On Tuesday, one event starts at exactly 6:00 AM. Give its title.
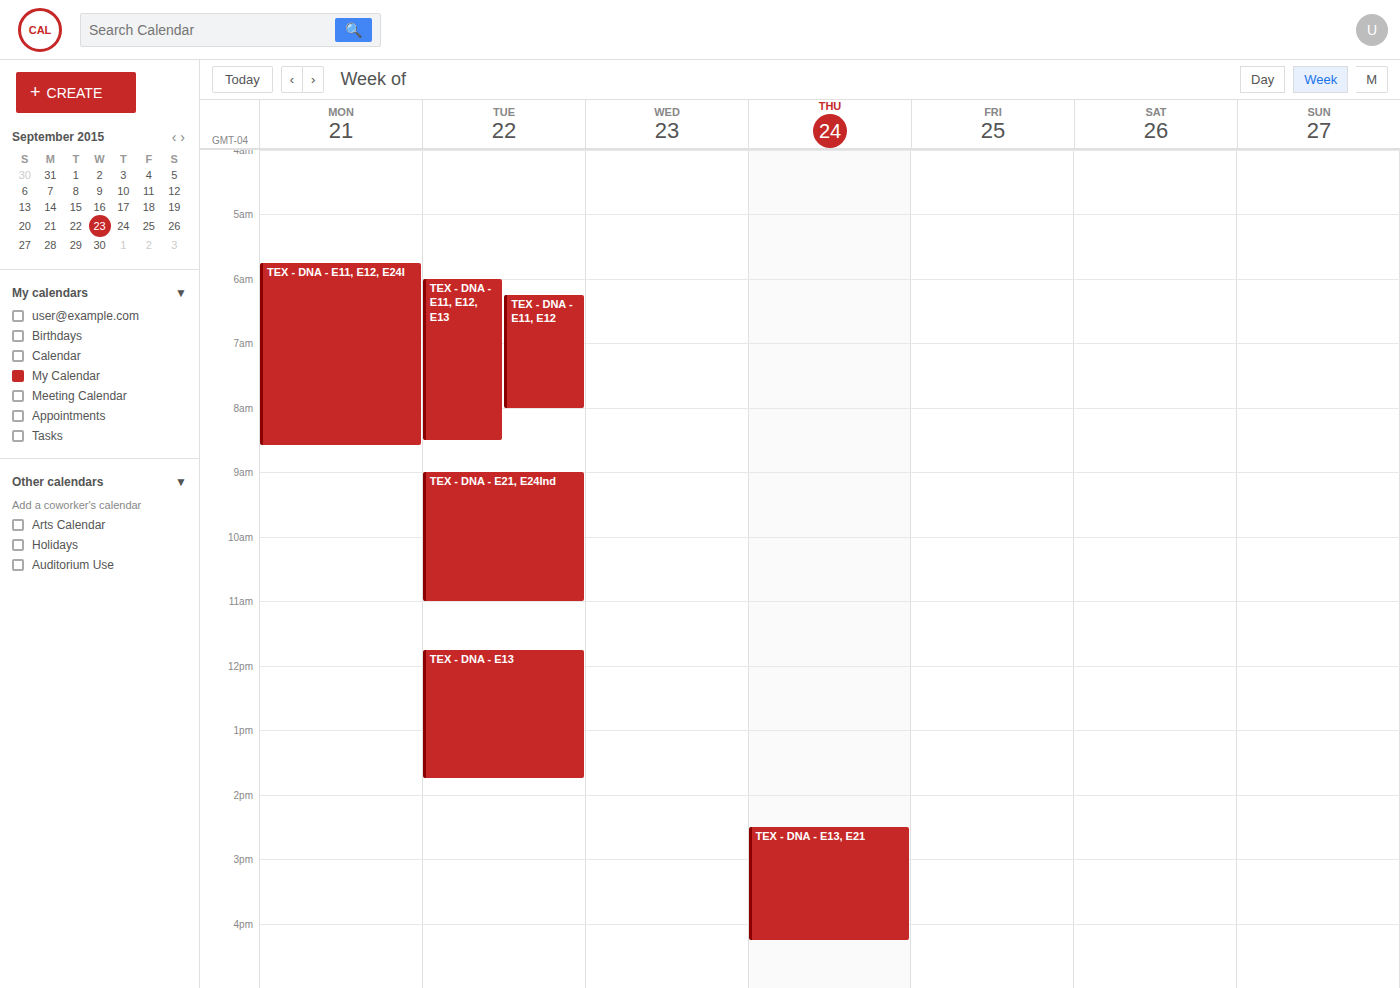
"TEX - DNA - E11, E12, E13"